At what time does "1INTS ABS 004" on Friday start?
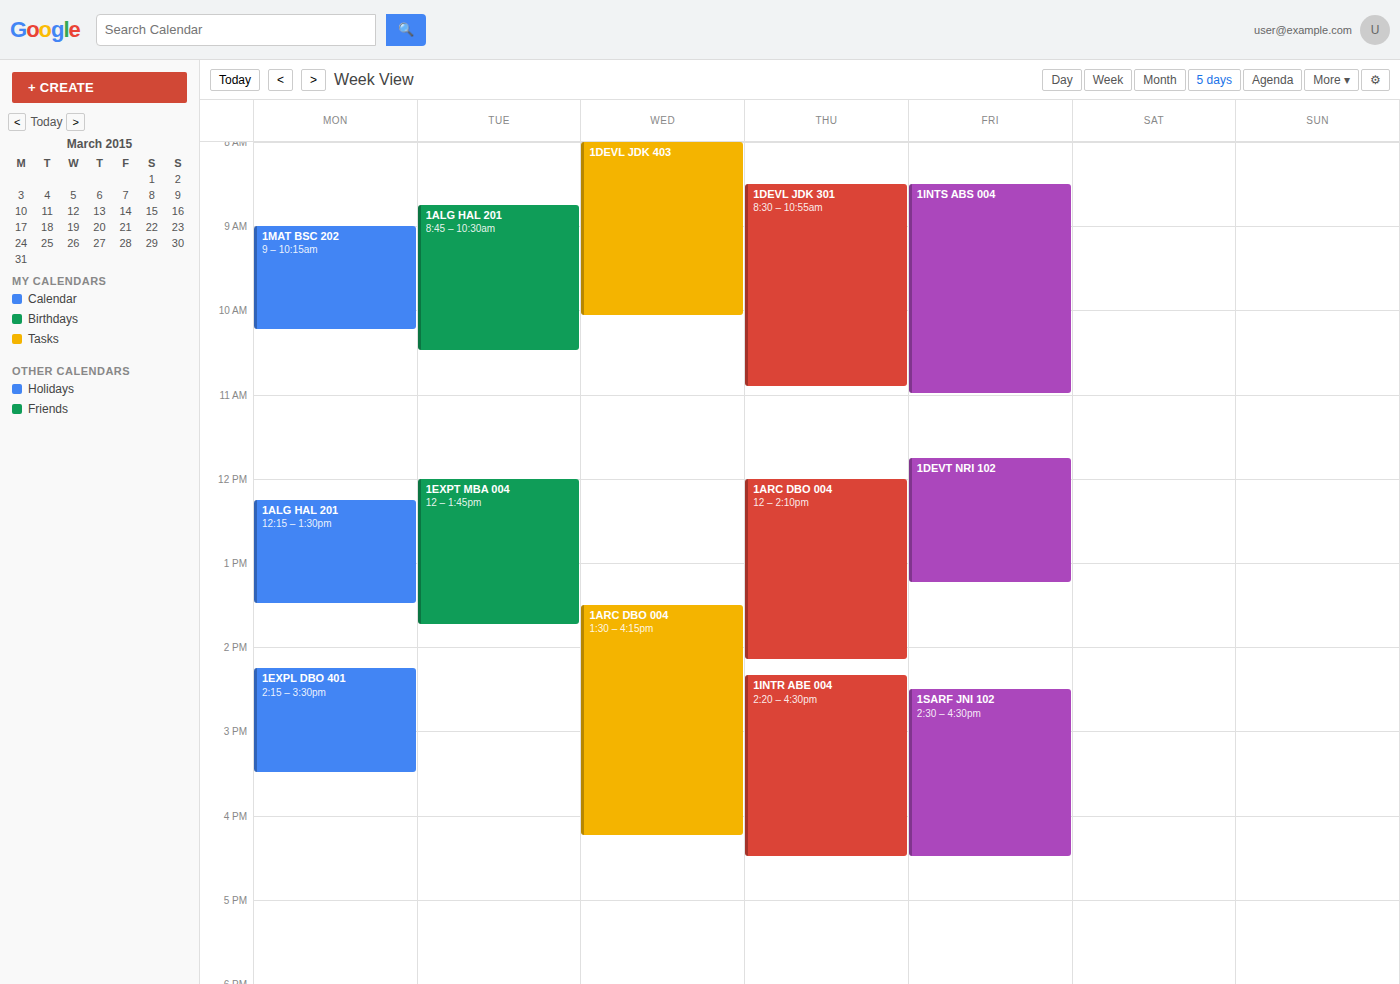
8:30 AM